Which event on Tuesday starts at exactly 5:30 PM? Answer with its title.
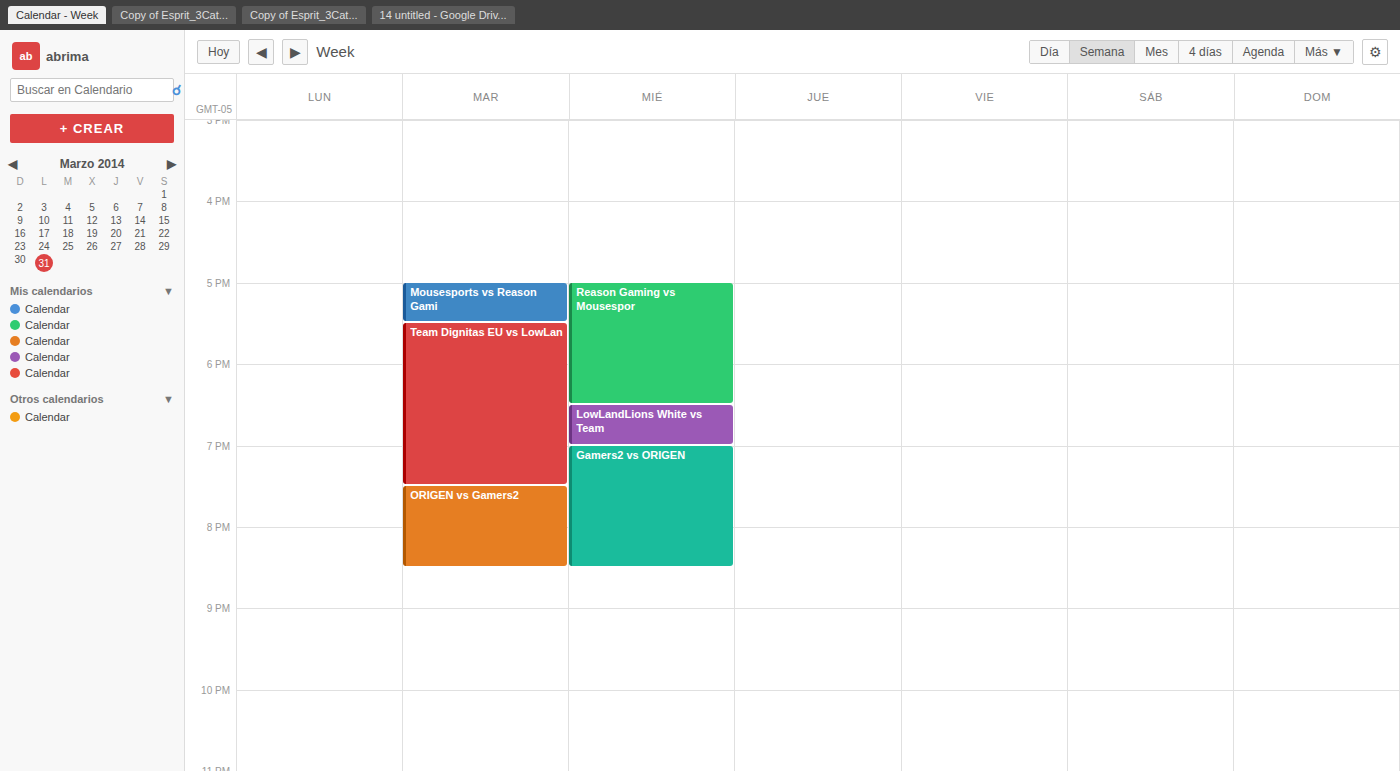
"Team Dignitas EU vs LowLan"